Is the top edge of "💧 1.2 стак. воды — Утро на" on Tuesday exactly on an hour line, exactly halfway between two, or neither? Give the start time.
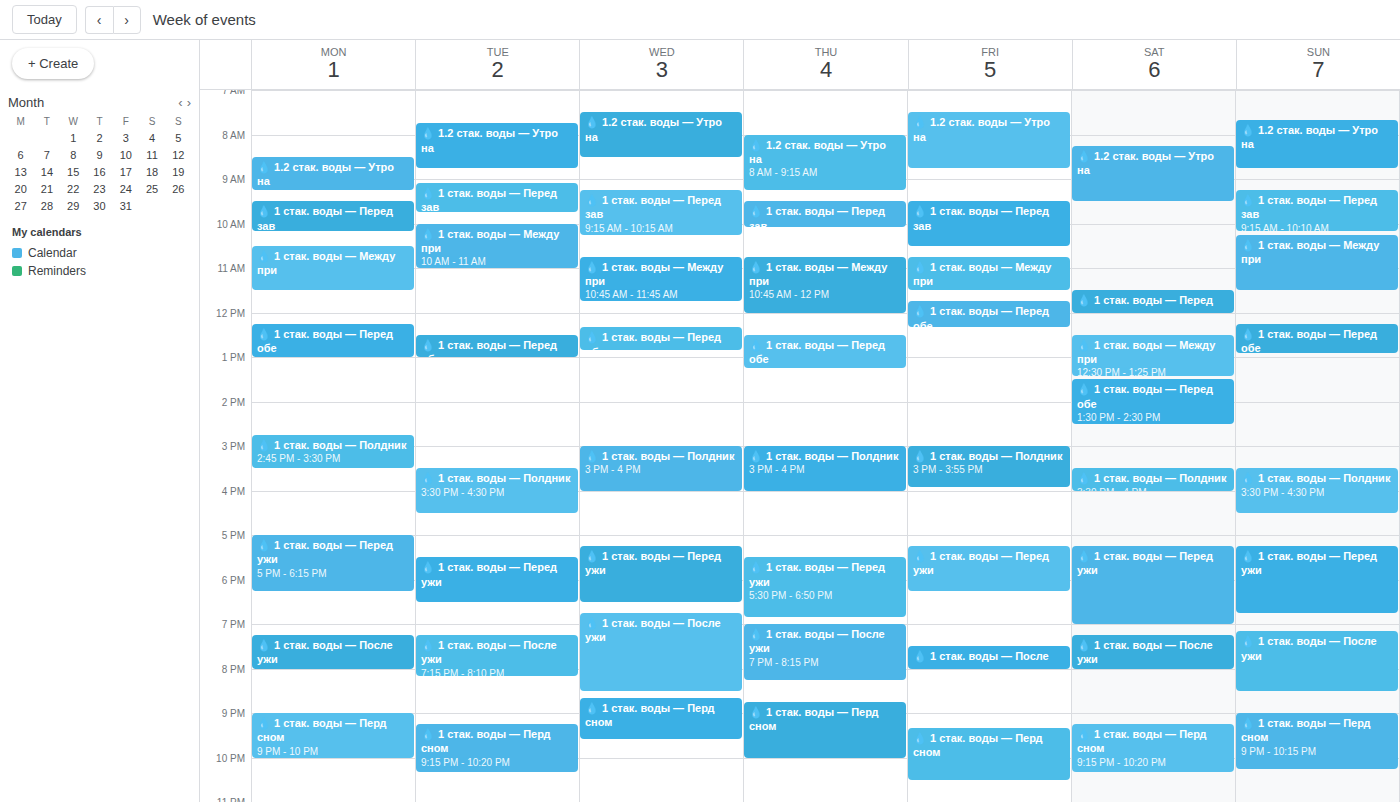
7:45 AM -- neither: three quarters of the way from the 7 AM line to the 8 AM line.